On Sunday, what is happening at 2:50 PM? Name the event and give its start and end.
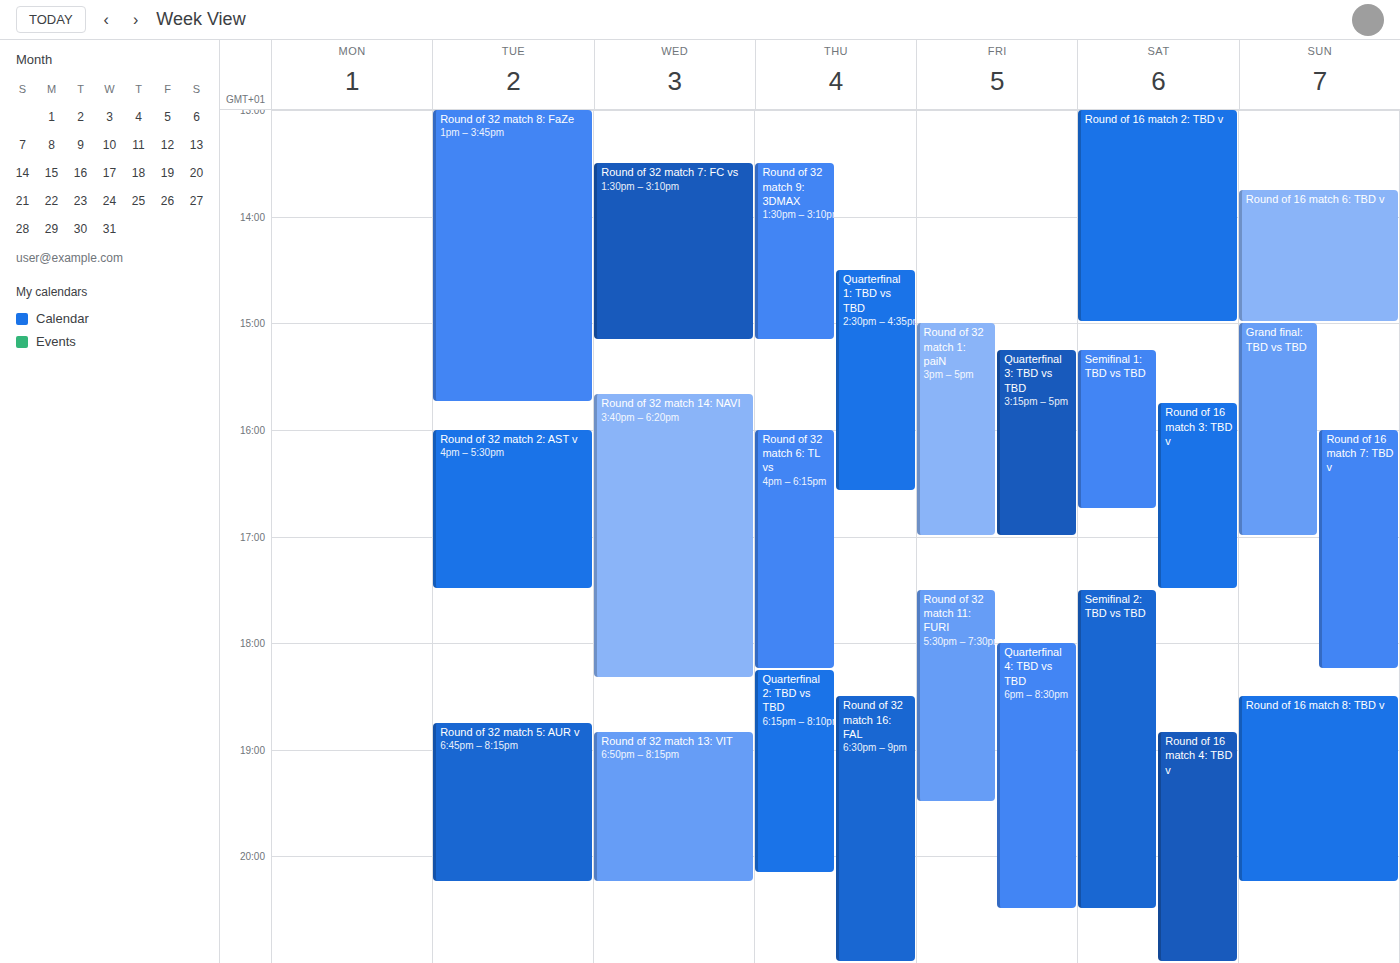
"Round of 16 match 6: TBD v", 1:45 PM to 3:00 PM